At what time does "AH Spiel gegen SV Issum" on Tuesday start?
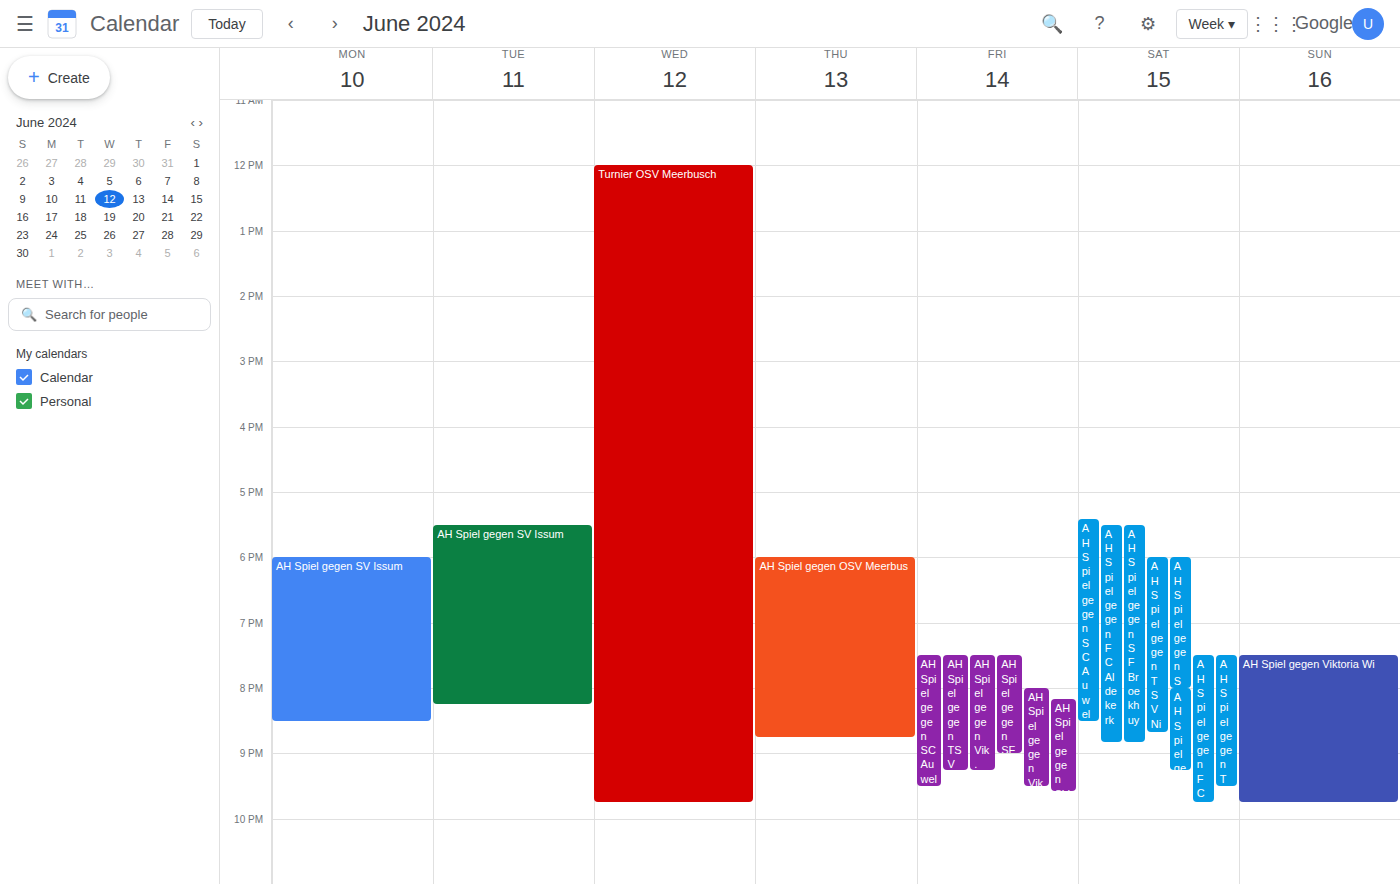
5:30 PM